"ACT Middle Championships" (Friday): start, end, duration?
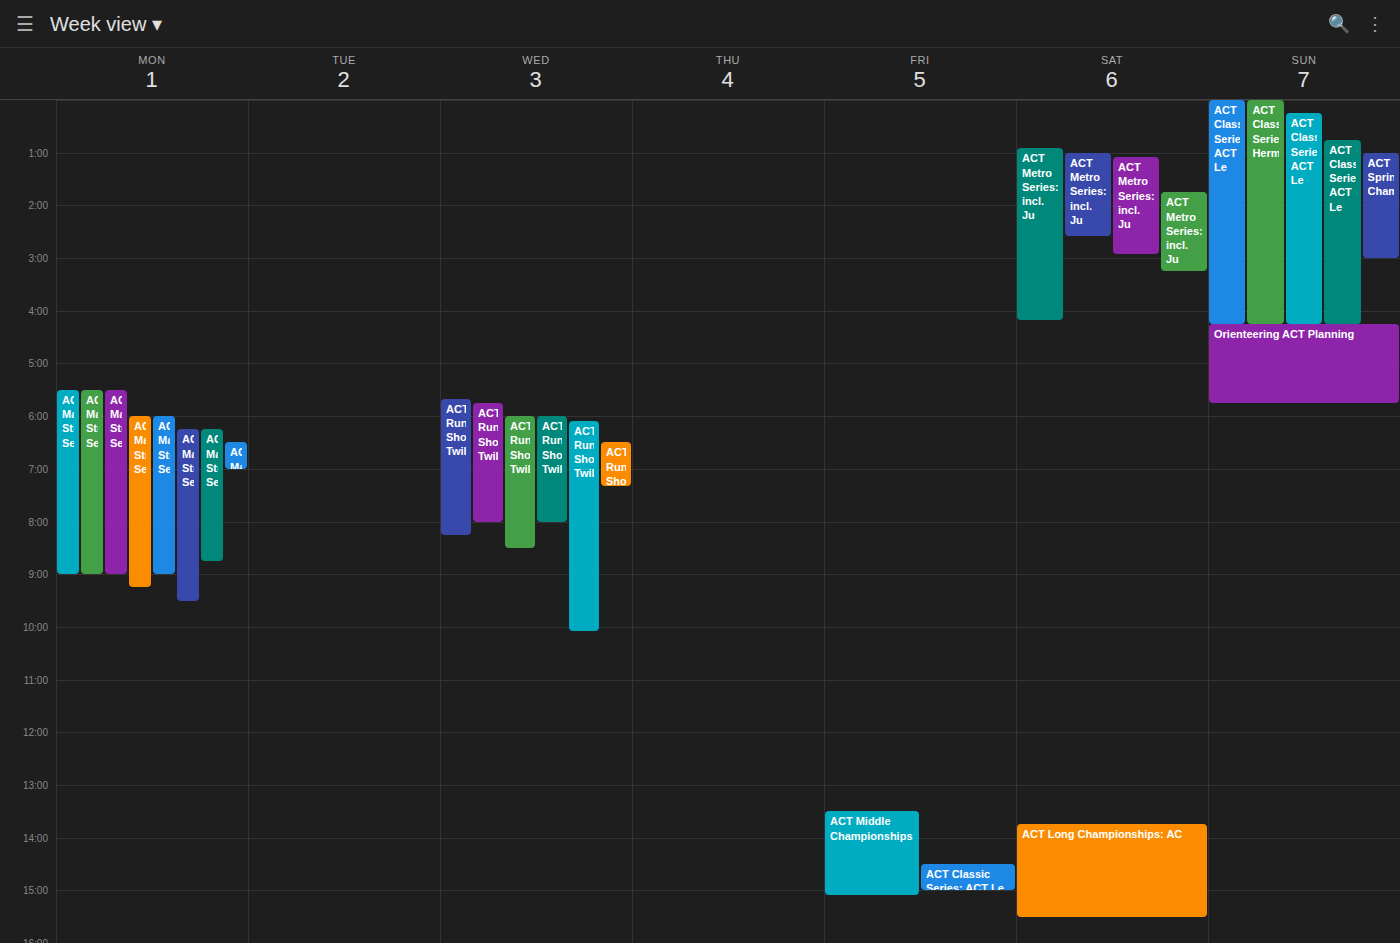
1:30 PM to 3:05 PM, 1 hour 35 minutes